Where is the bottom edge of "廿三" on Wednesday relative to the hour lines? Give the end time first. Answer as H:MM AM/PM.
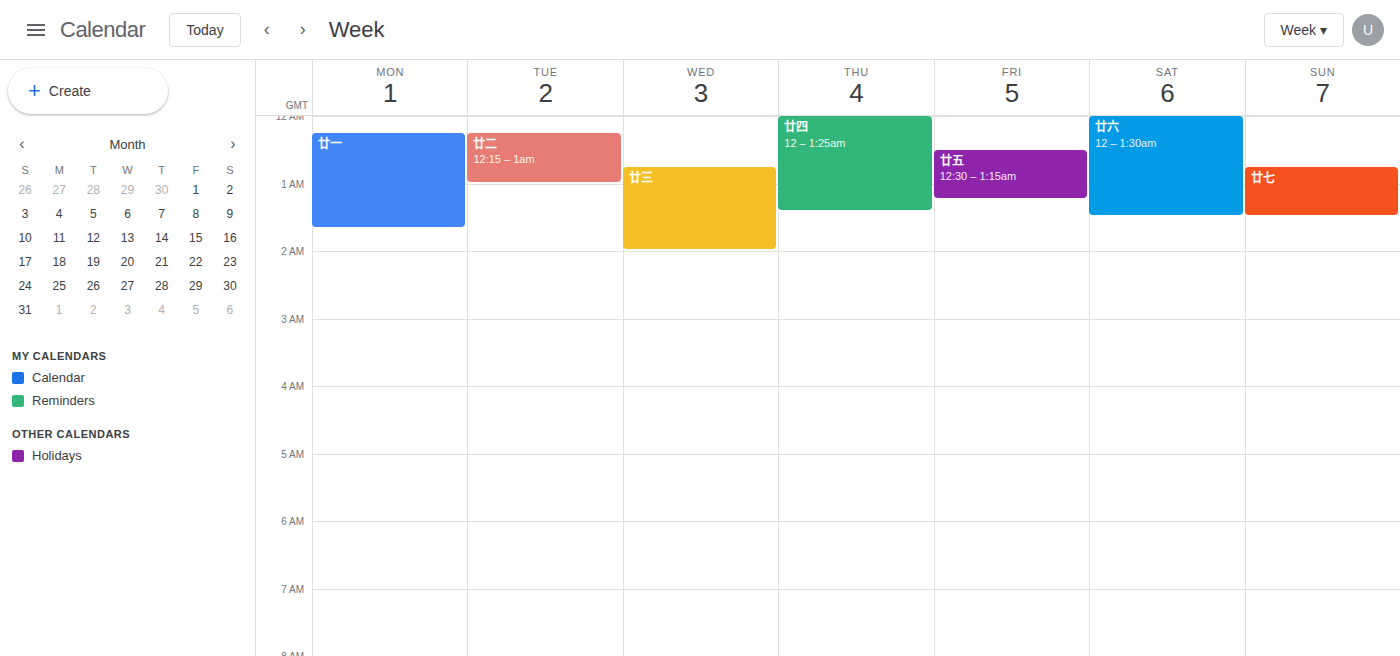
2:00 AM -- exactly on the 2 AM line.